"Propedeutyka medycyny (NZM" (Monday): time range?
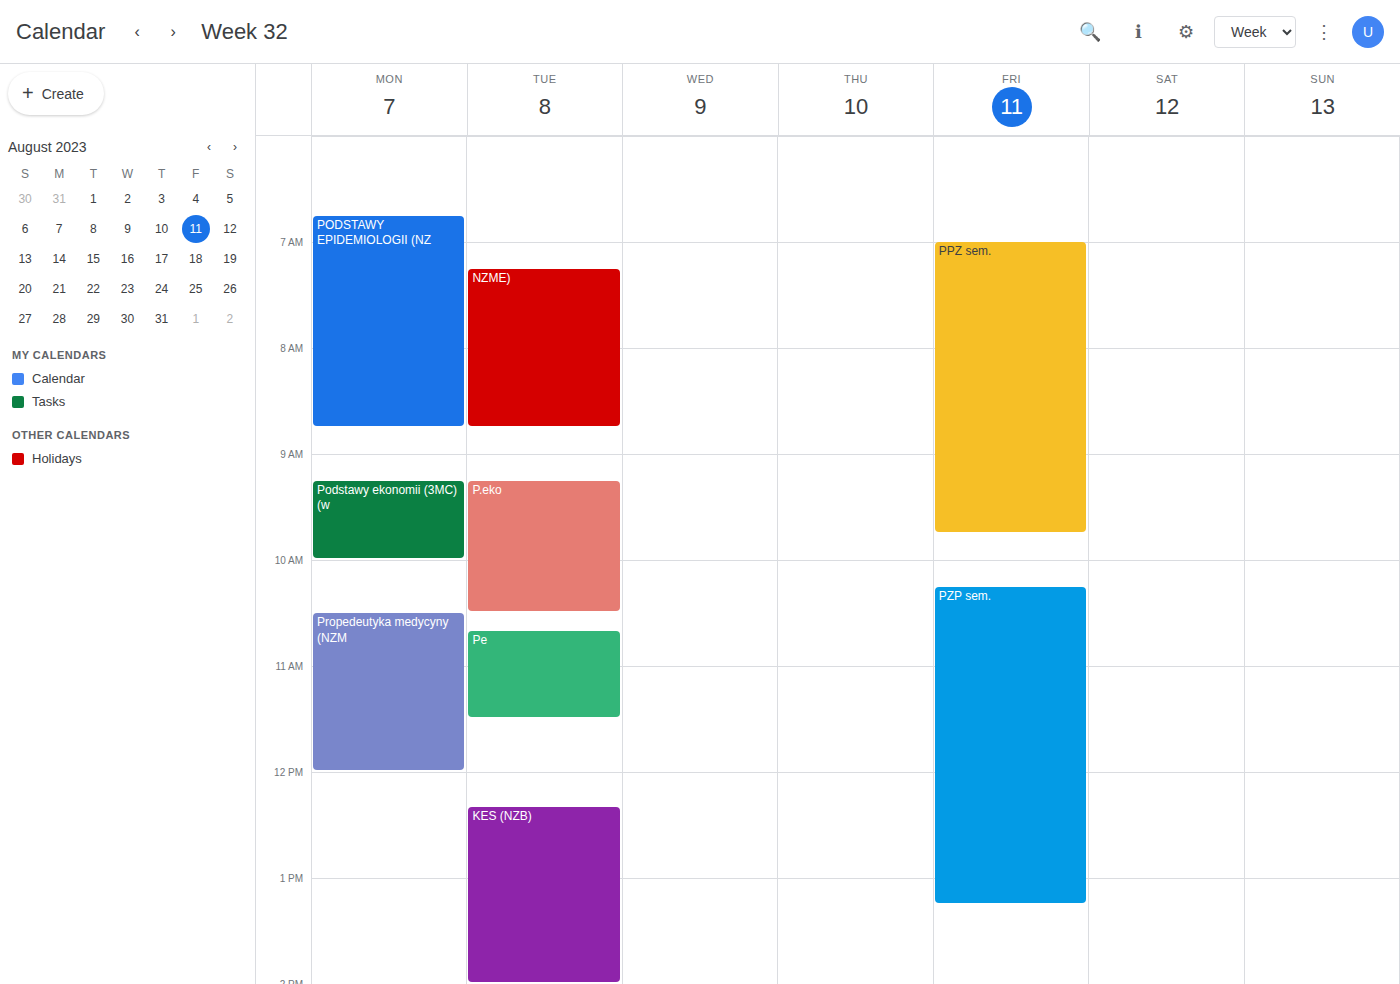
10:30 AM to 12:00 PM